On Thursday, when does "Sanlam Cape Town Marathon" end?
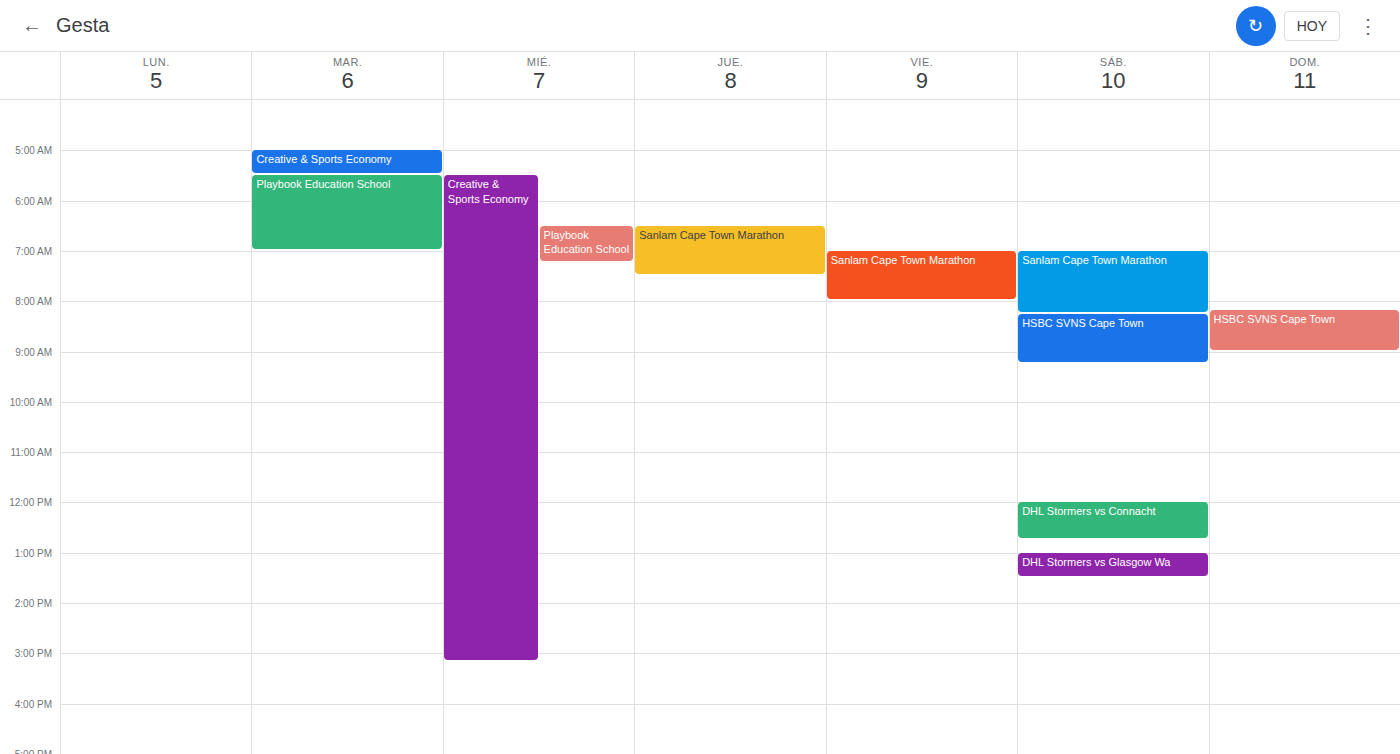
7:30 AM